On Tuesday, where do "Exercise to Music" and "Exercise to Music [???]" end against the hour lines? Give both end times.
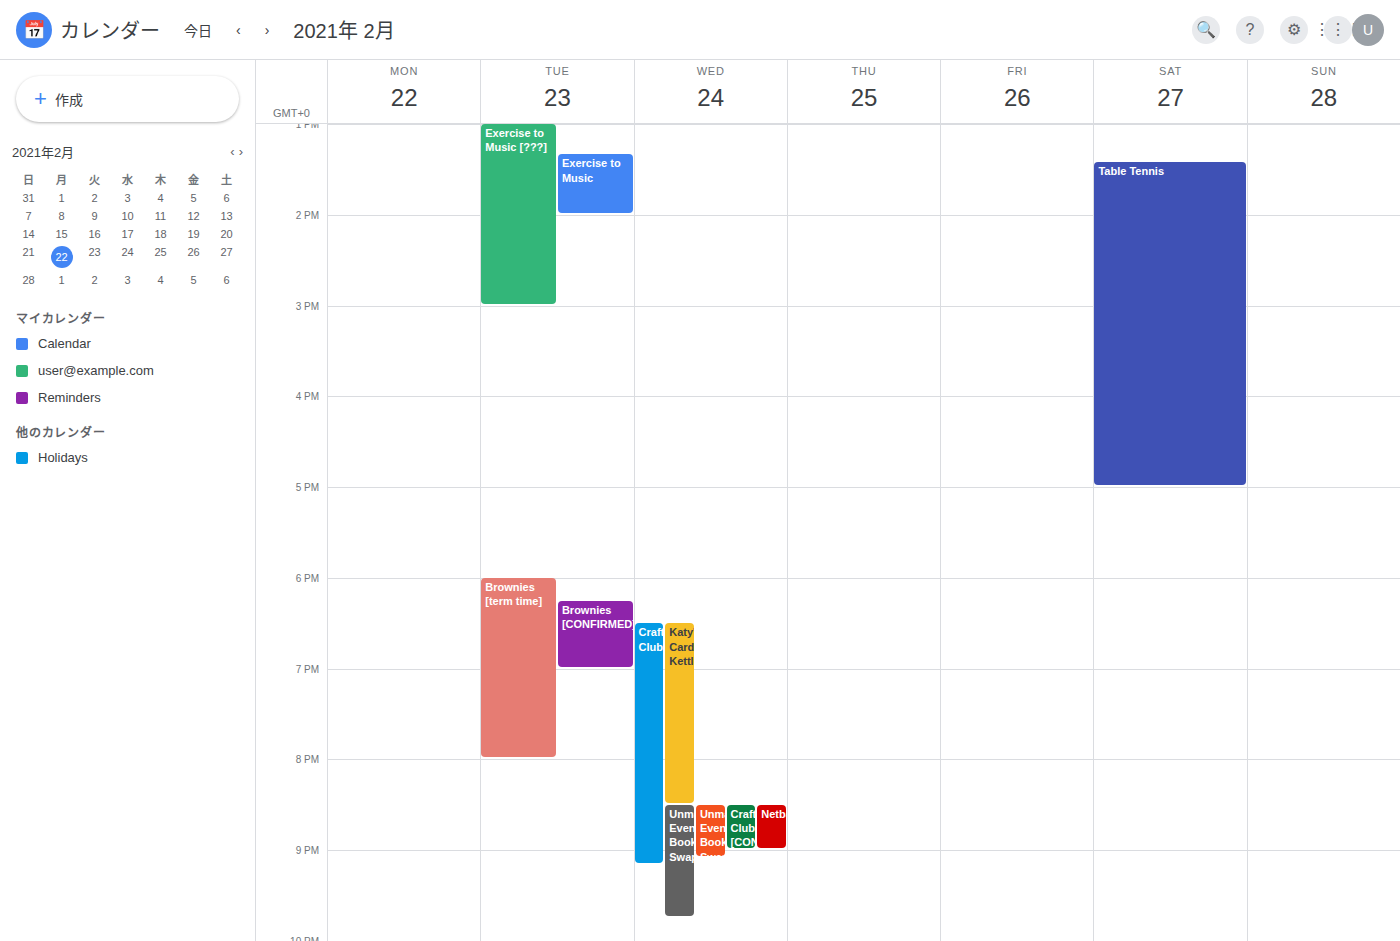
"Exercise to Music": 2:00 PM, exactly on the 2 PM line. "Exercise to Music [???]": 3:00 PM, exactly on the 3 PM line.